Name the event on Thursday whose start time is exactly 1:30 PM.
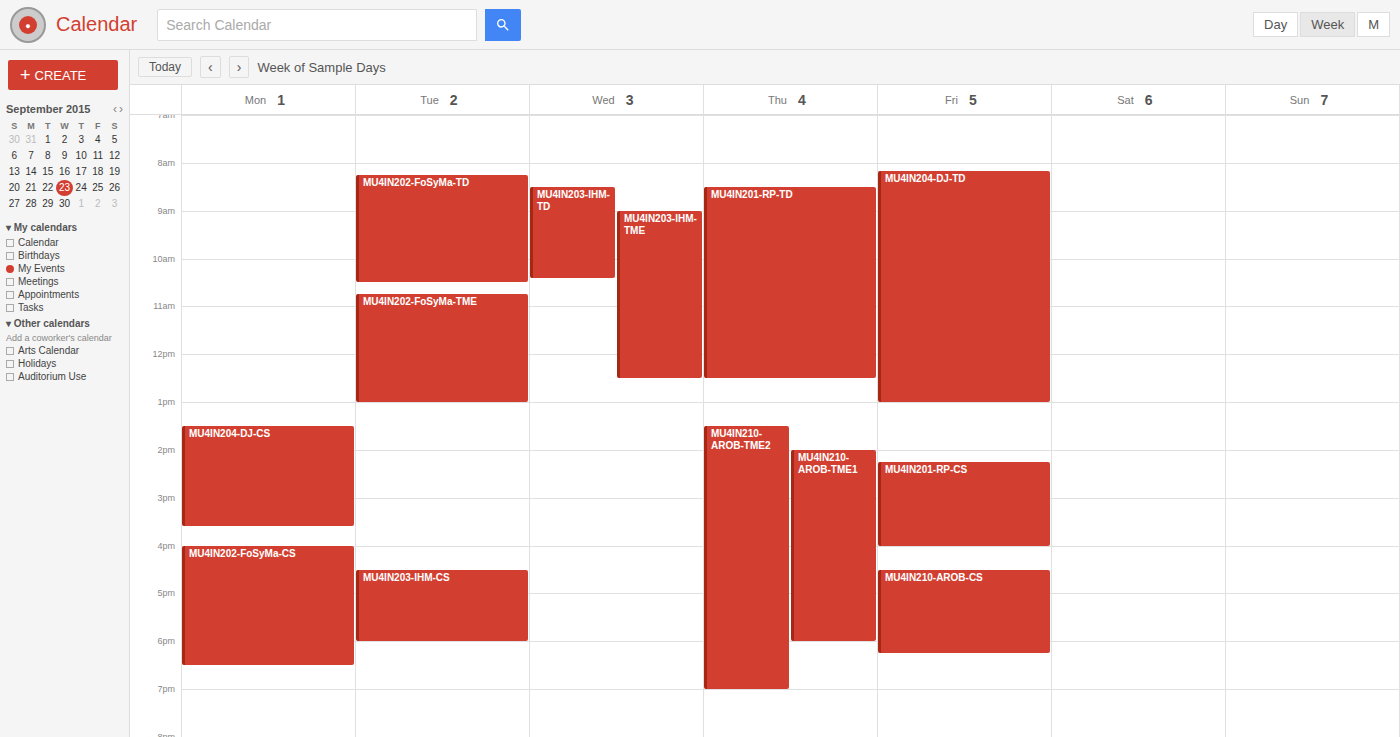
"MU4IN210-AROB-TME2"